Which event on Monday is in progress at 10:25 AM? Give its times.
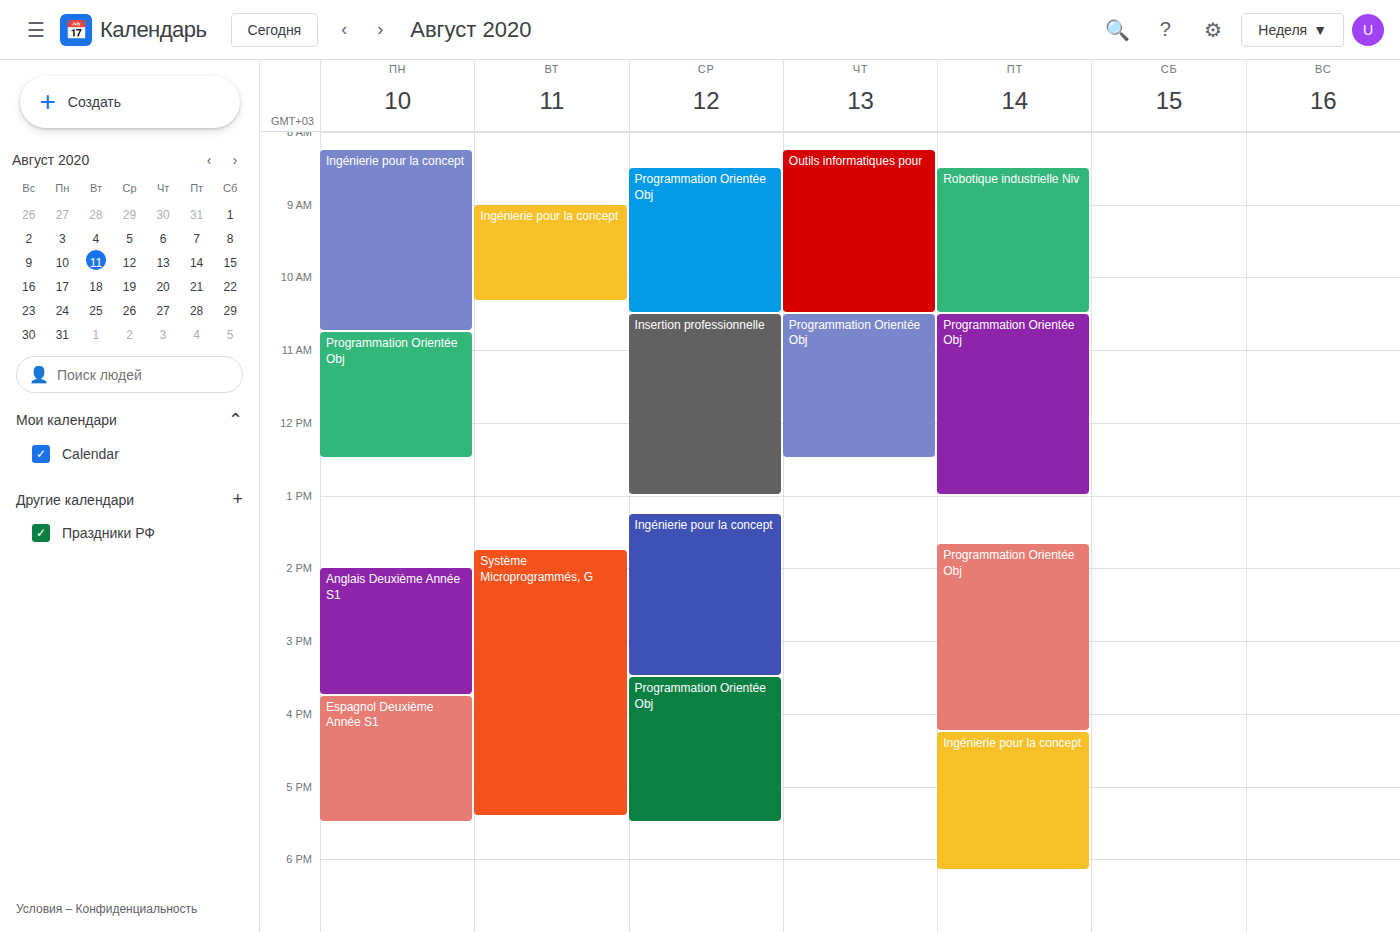
"Ingénierie pour la concept", 8:15 AM to 10:45 AM